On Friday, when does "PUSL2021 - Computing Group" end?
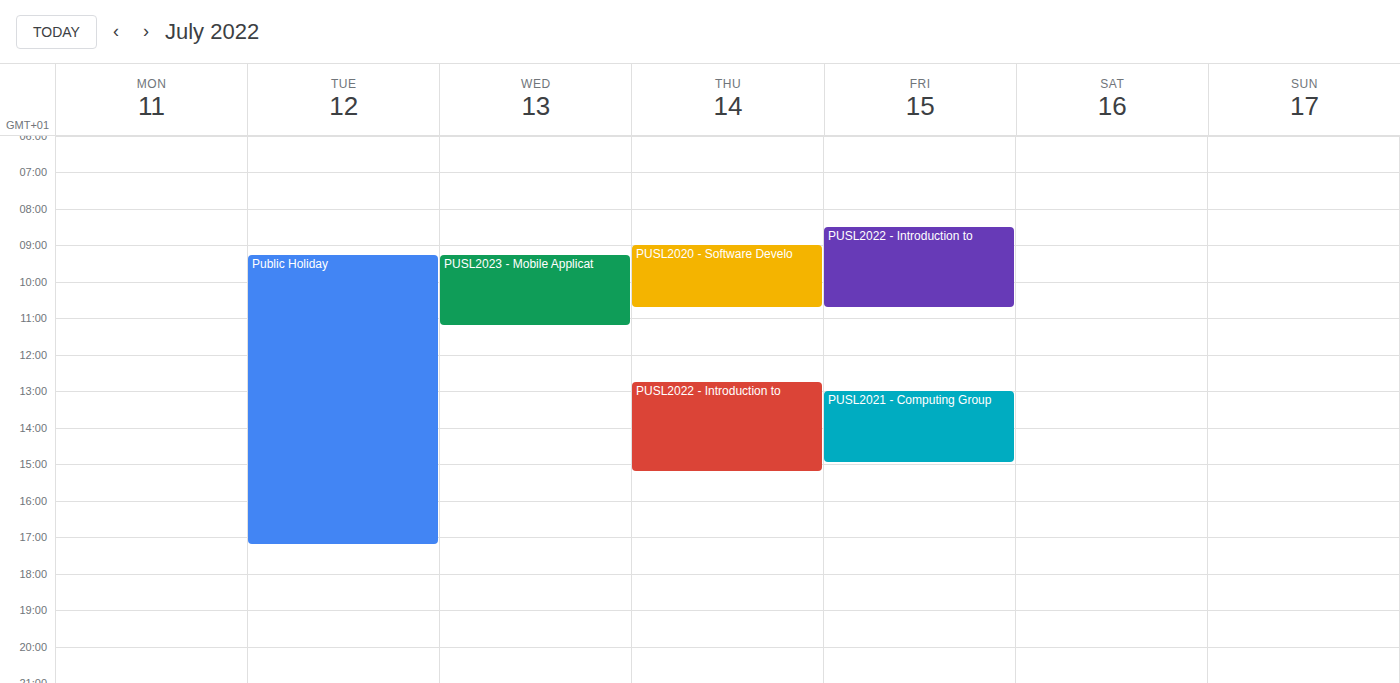
3:00 PM